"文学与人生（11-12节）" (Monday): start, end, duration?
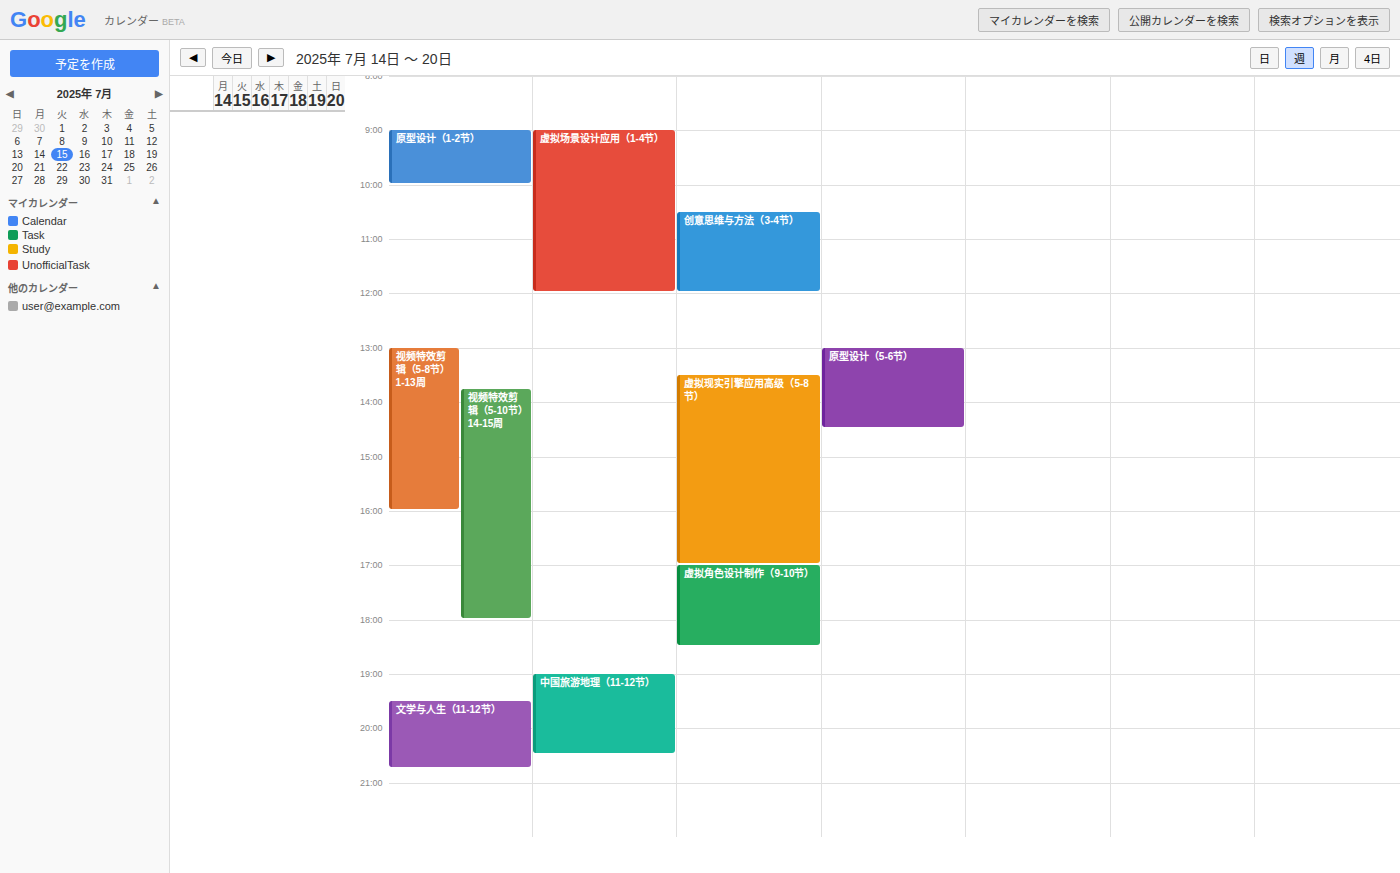
7:30 PM to 8:45 PM, 1 hour 15 minutes